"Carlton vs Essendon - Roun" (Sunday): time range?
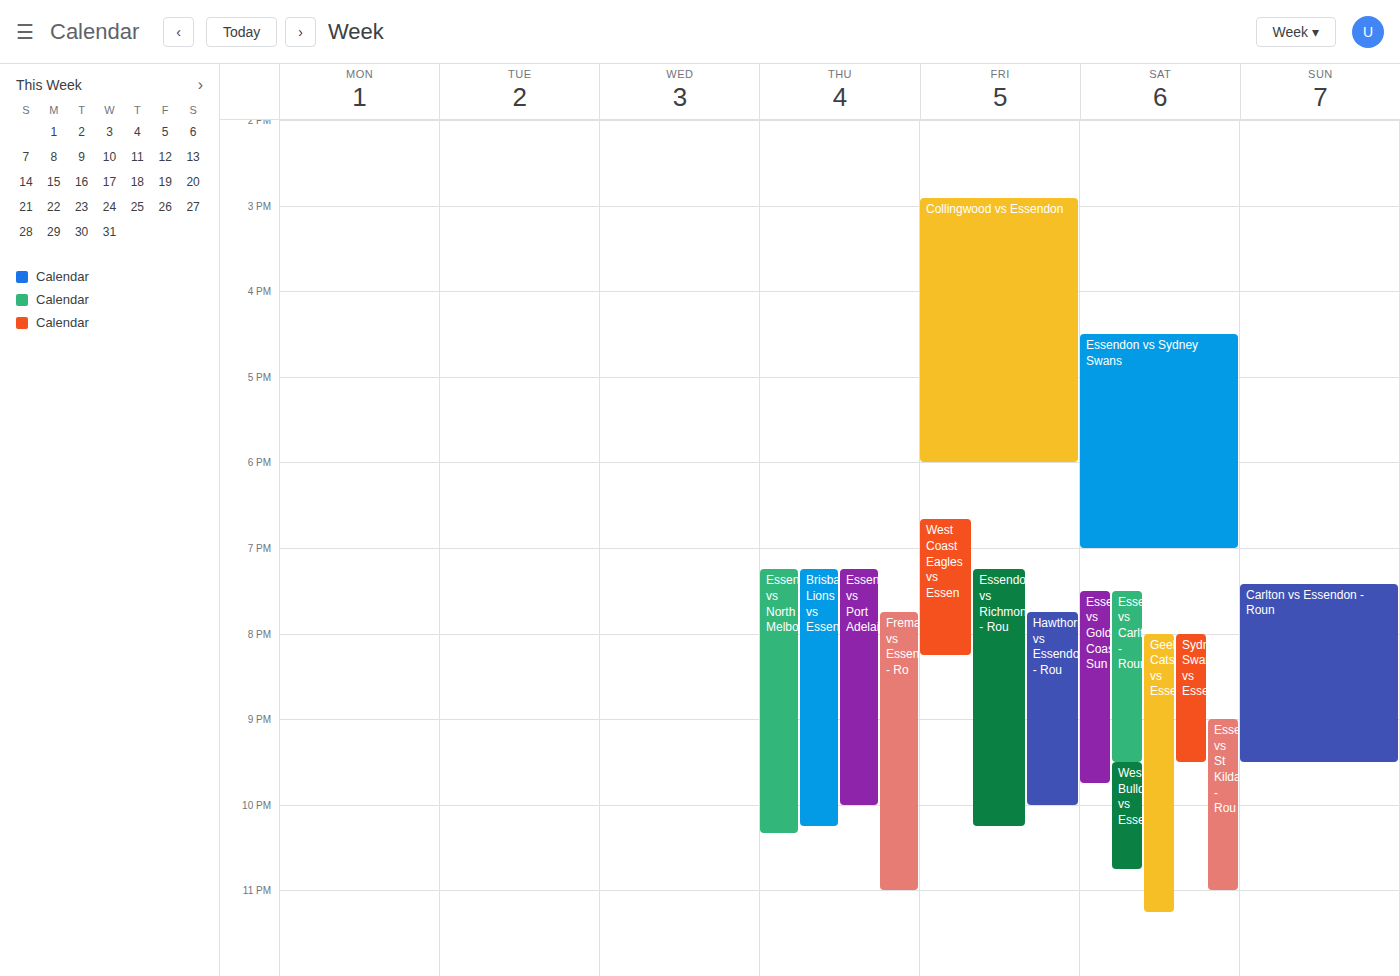
7:25 PM to 9:30 PM